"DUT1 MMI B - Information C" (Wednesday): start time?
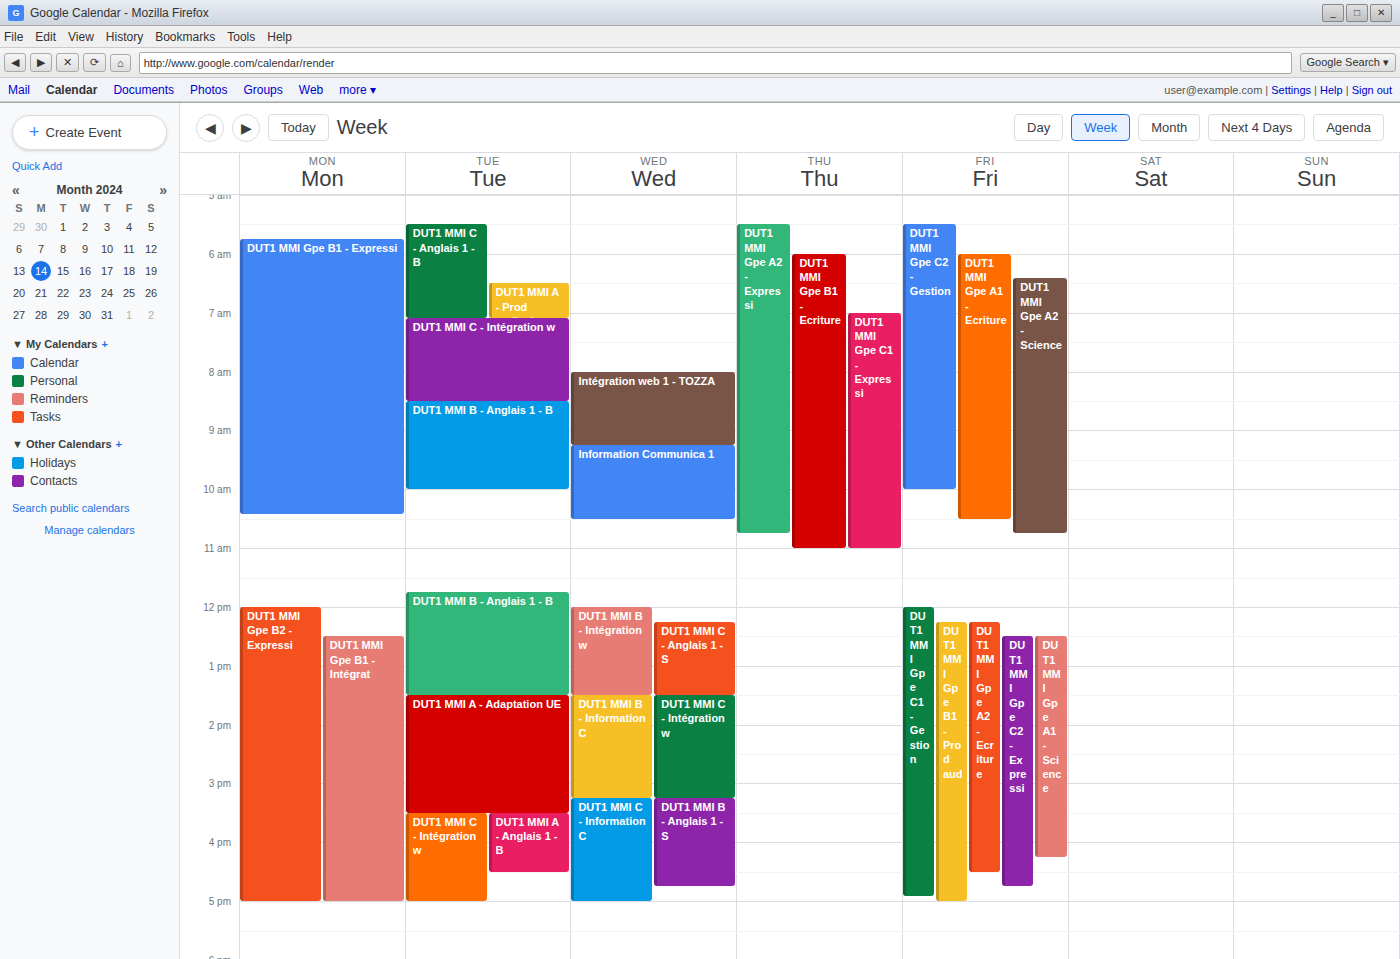
1:30 PM